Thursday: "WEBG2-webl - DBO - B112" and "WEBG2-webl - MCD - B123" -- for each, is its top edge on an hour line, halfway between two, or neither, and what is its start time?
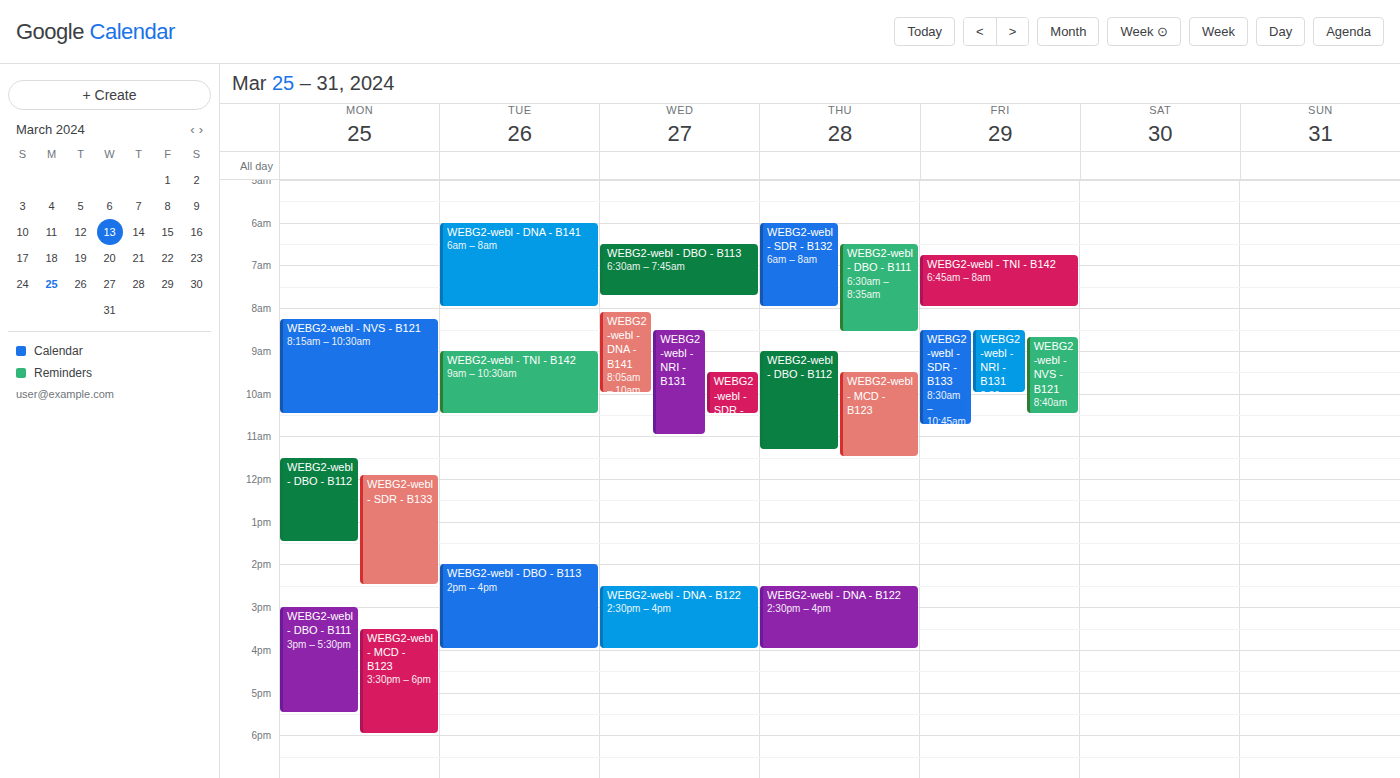
"WEBG2-webl - DBO - B112": 9:00 AM, exactly on the 9 AM line. "WEBG2-webl - MCD - B123": 9:30 AM, halfway between the 9 AM and 10 AM lines.